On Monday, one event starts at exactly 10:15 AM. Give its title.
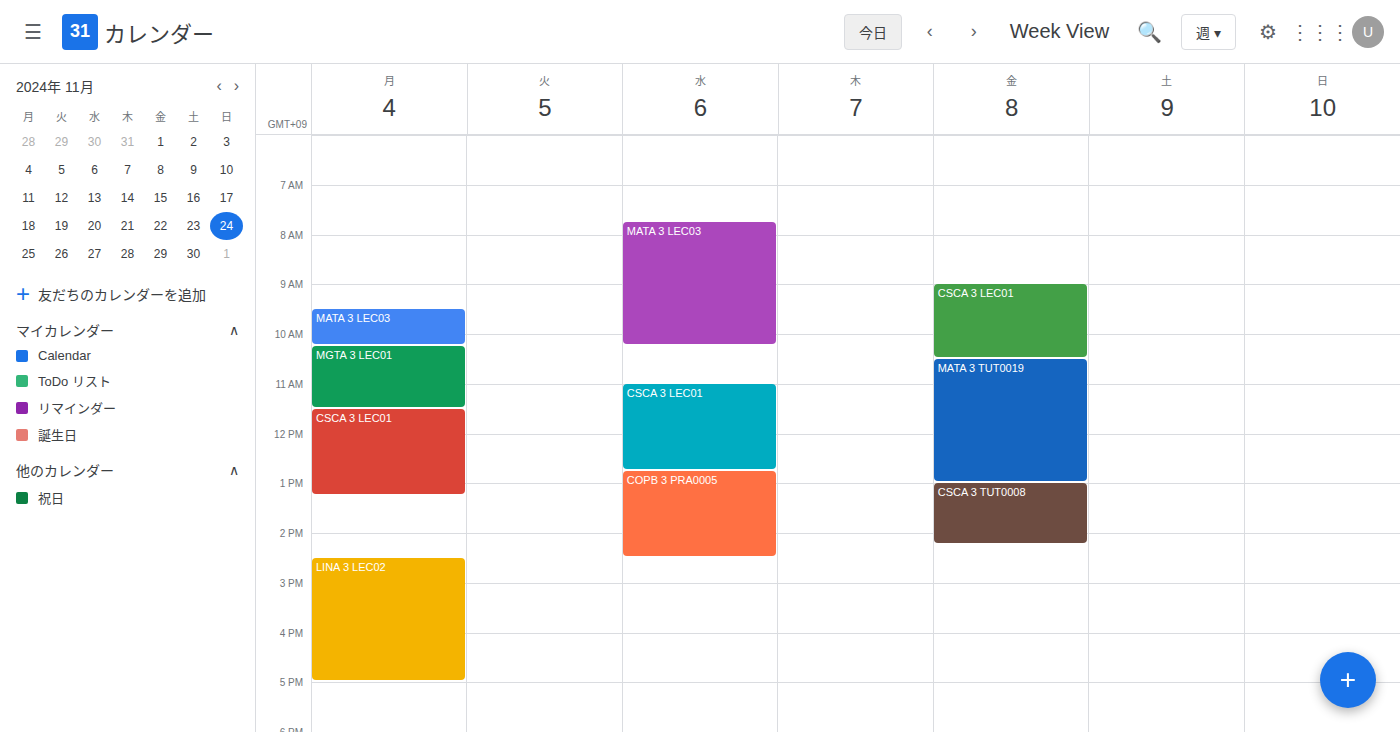
"MGTA 3 LEC01"